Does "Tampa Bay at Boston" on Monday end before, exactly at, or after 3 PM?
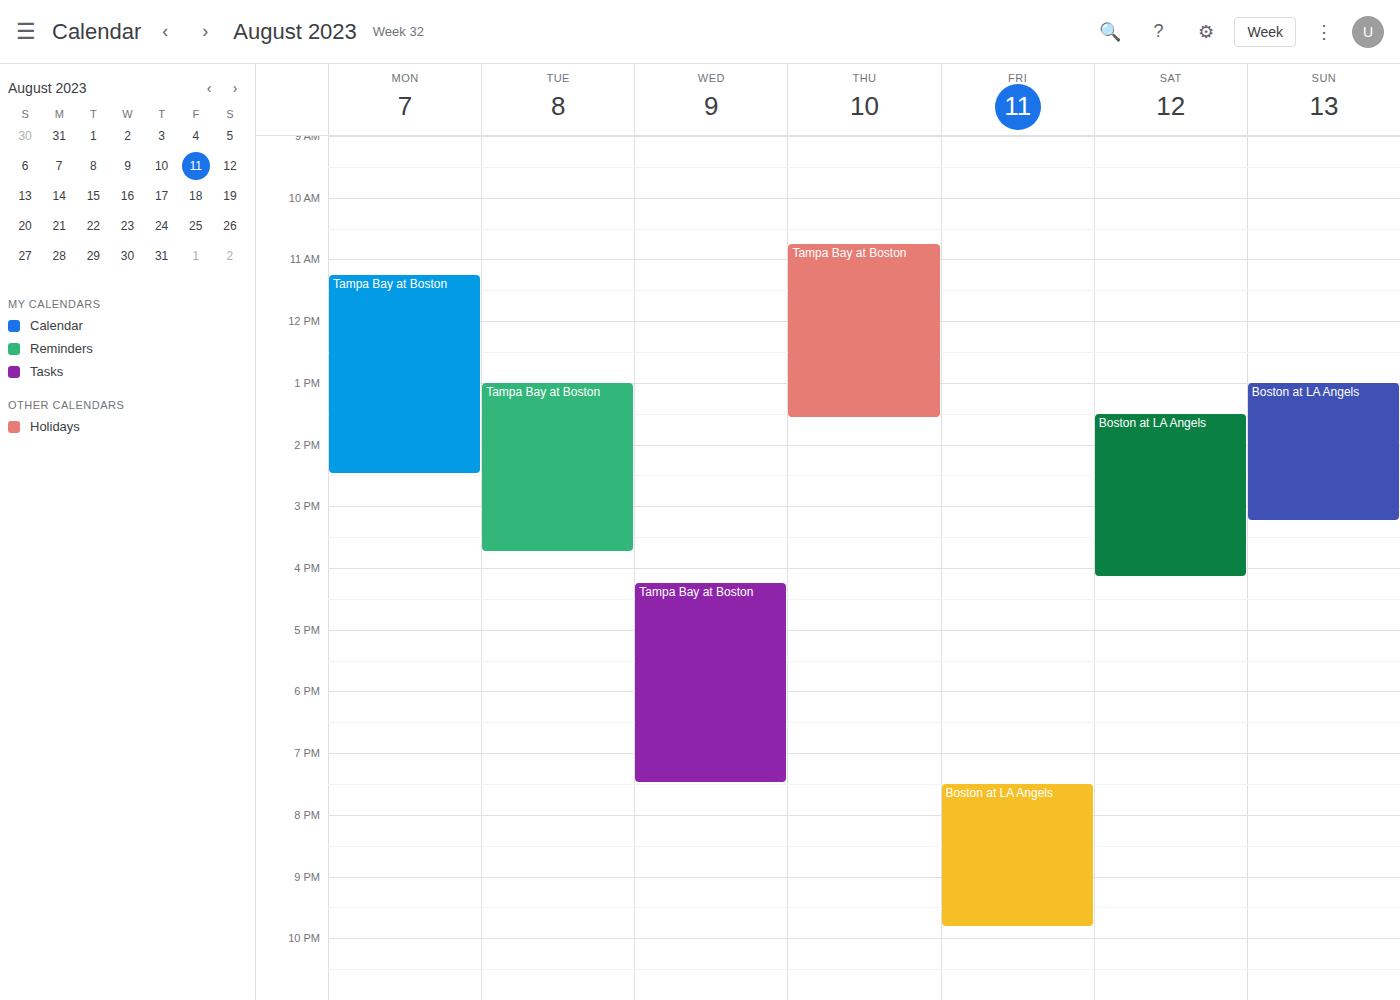
2:30 PM -- before 3 PM, 30 minutes above the 3 PM line.